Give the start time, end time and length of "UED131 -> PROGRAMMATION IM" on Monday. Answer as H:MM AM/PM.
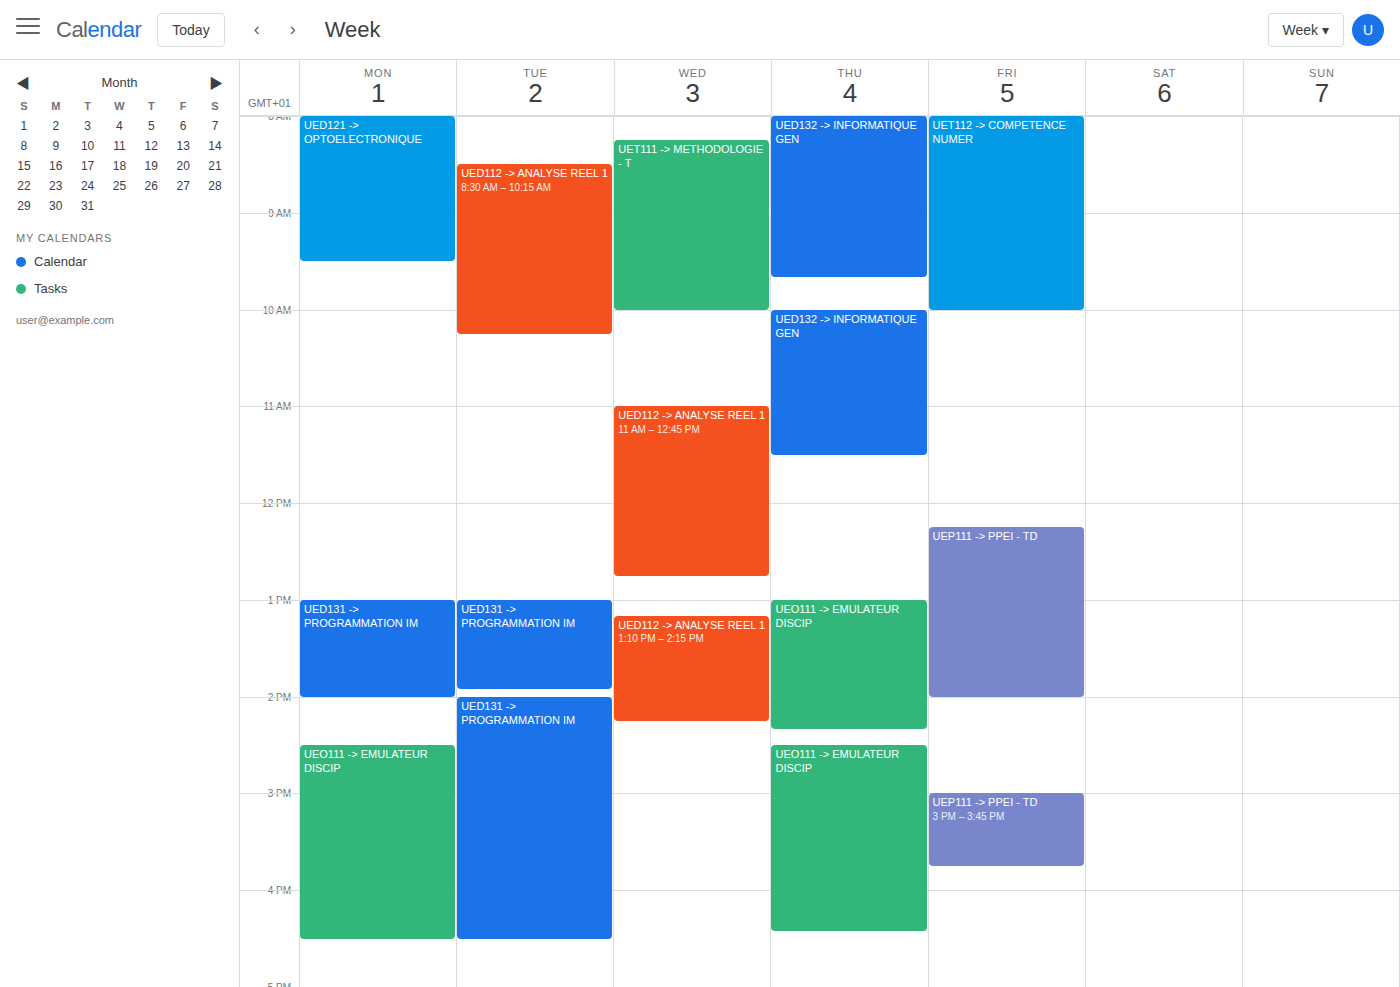
1:00 PM to 2:00 PM, 1 hour